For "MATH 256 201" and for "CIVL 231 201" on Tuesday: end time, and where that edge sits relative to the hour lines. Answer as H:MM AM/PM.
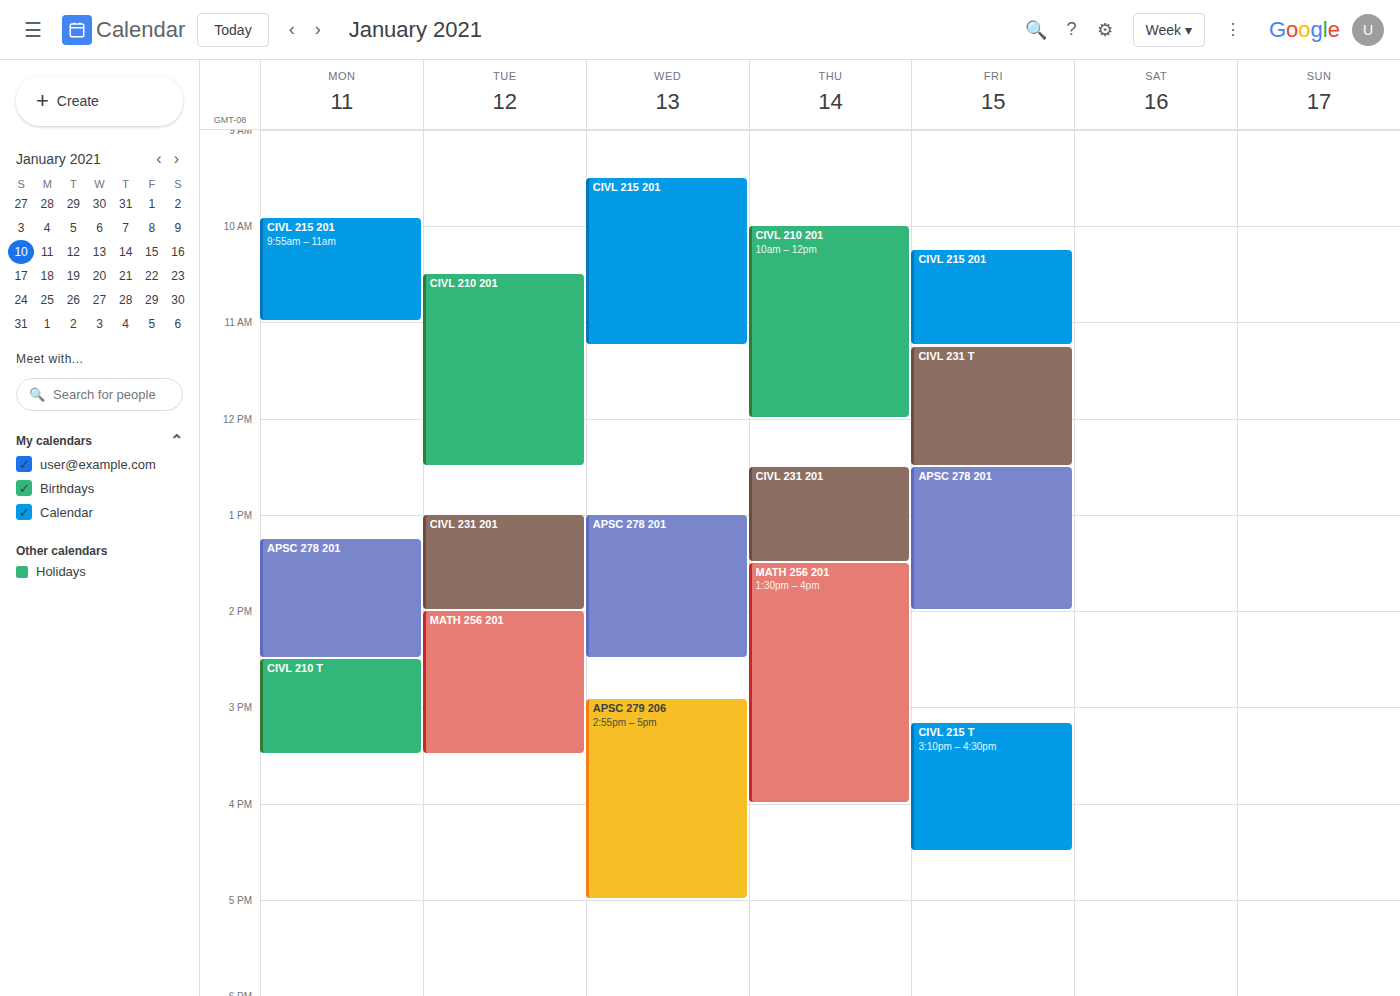
"MATH 256 201": 3:30 PM, halfway between the 3 PM and 4 PM lines. "CIVL 231 201": 2:00 PM, exactly on the 2 PM line.